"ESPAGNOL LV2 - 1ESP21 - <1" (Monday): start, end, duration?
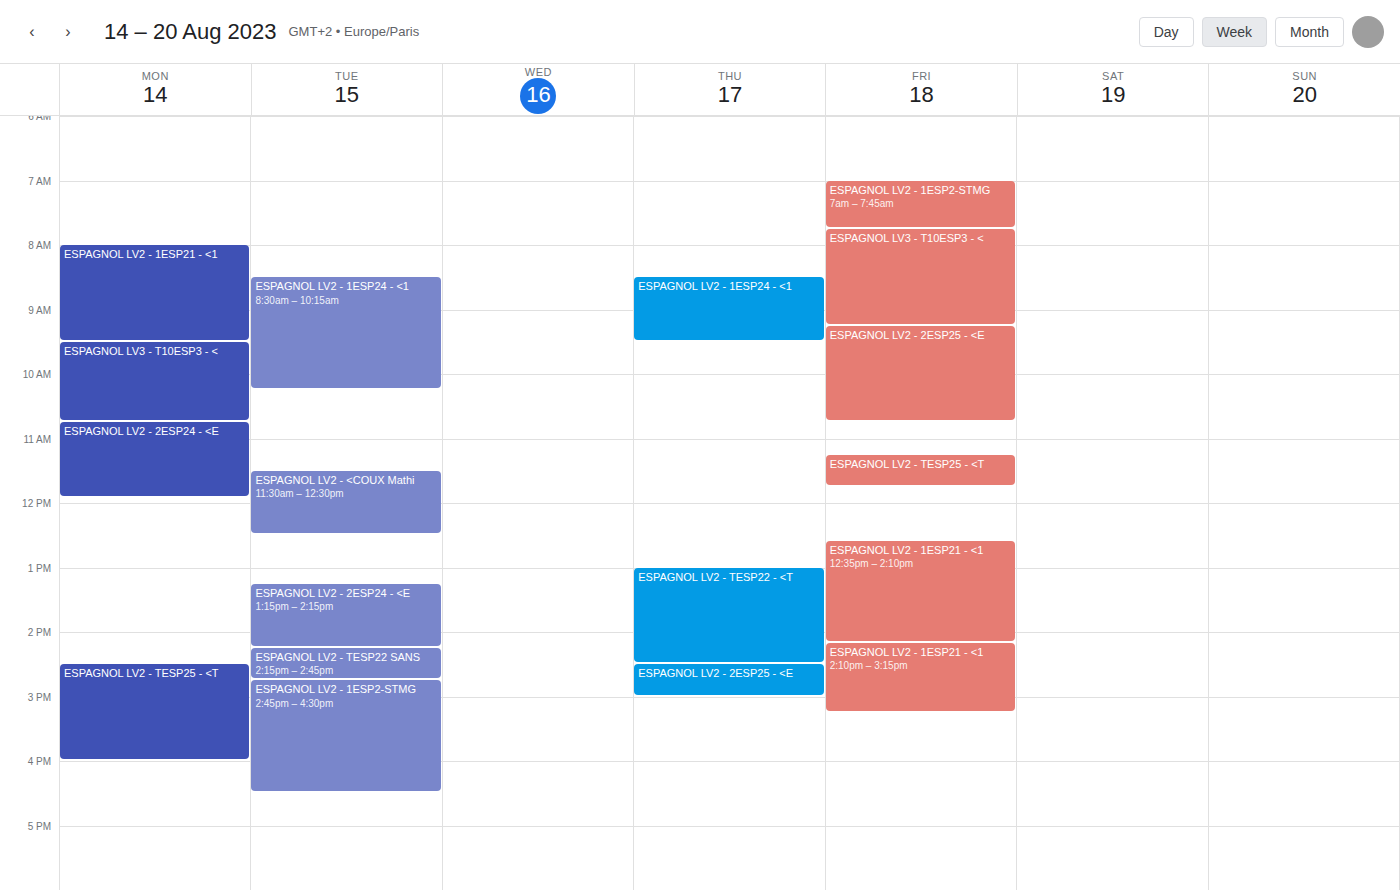
8:00 AM to 9:30 AM, 1 hour 30 minutes